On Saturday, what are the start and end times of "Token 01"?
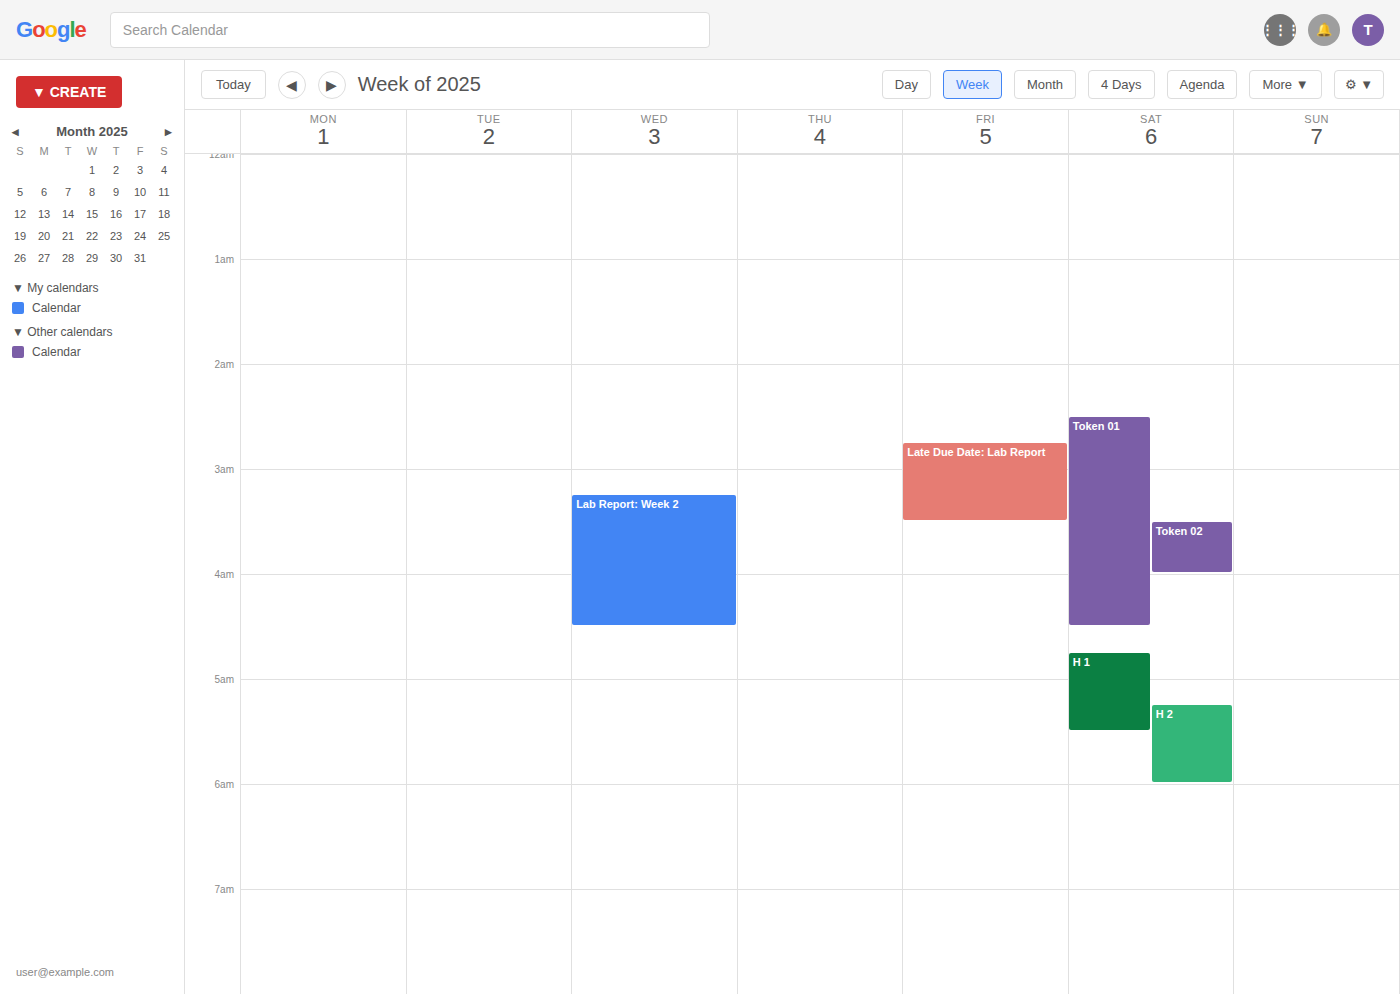
2:30 AM to 4:30 AM